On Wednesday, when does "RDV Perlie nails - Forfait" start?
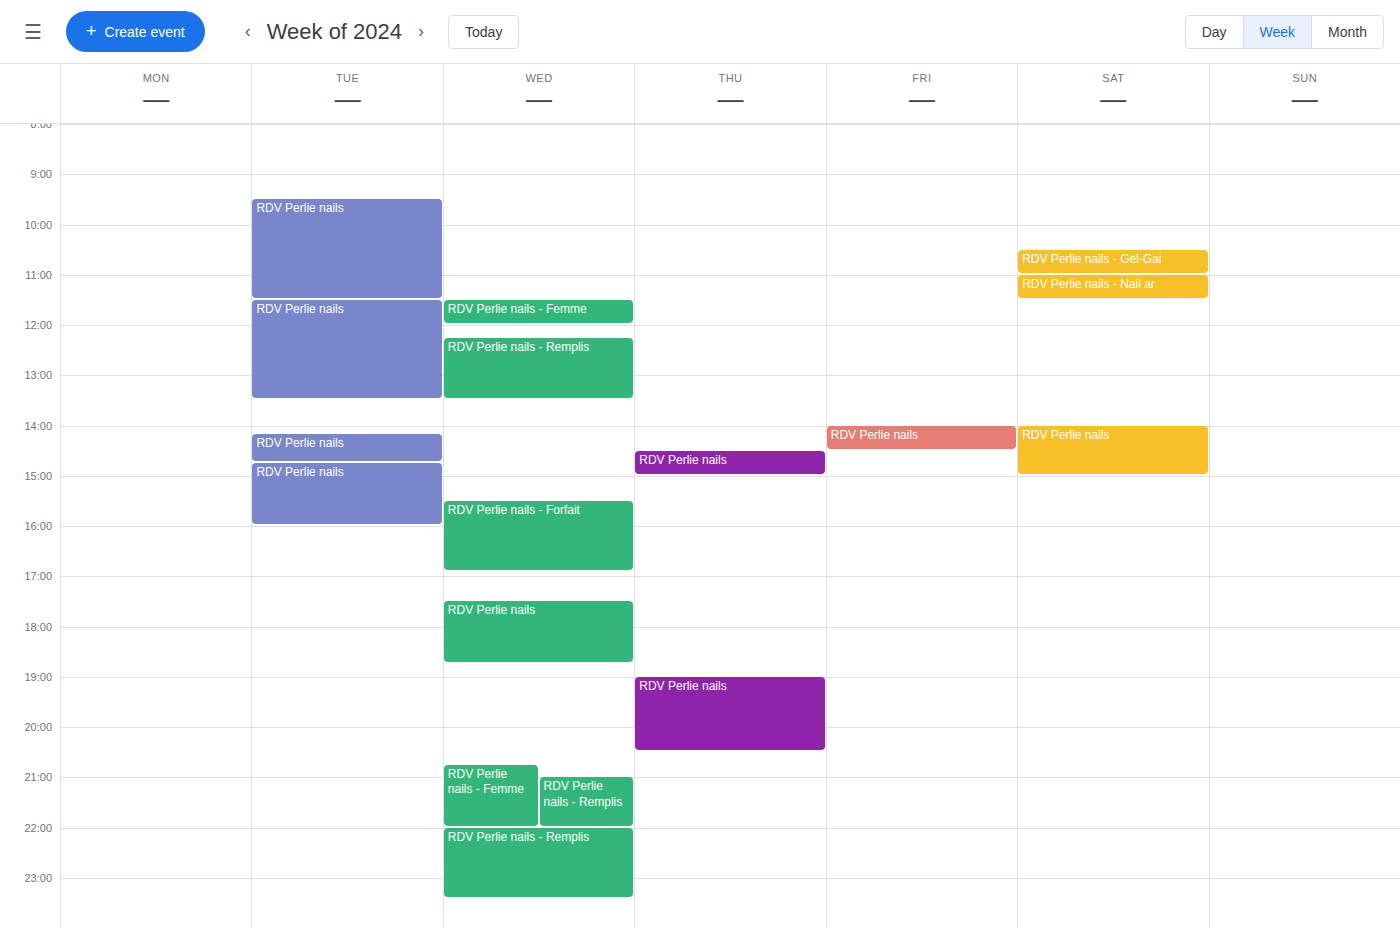
15:30